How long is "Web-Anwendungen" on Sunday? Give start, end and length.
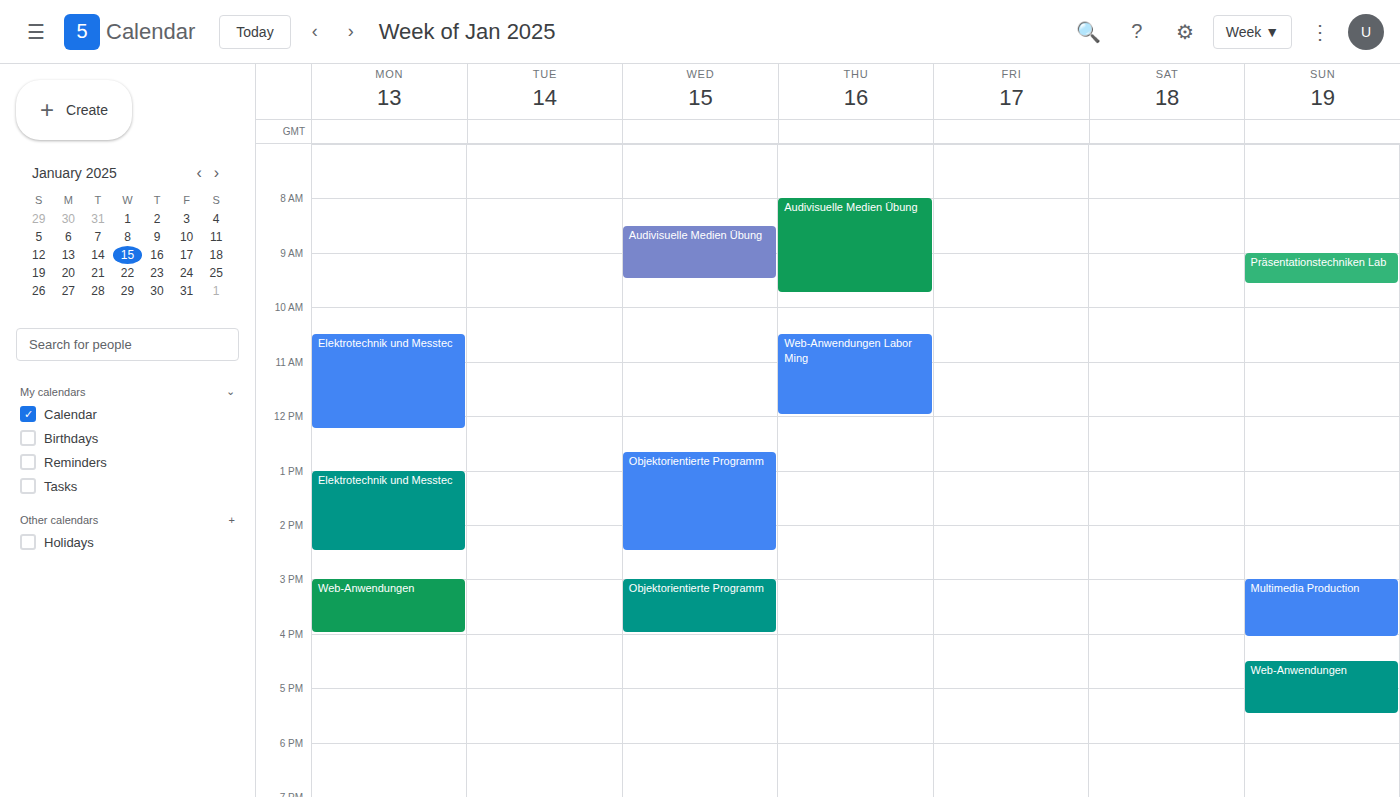
16:30 to 17:30, 1 hour